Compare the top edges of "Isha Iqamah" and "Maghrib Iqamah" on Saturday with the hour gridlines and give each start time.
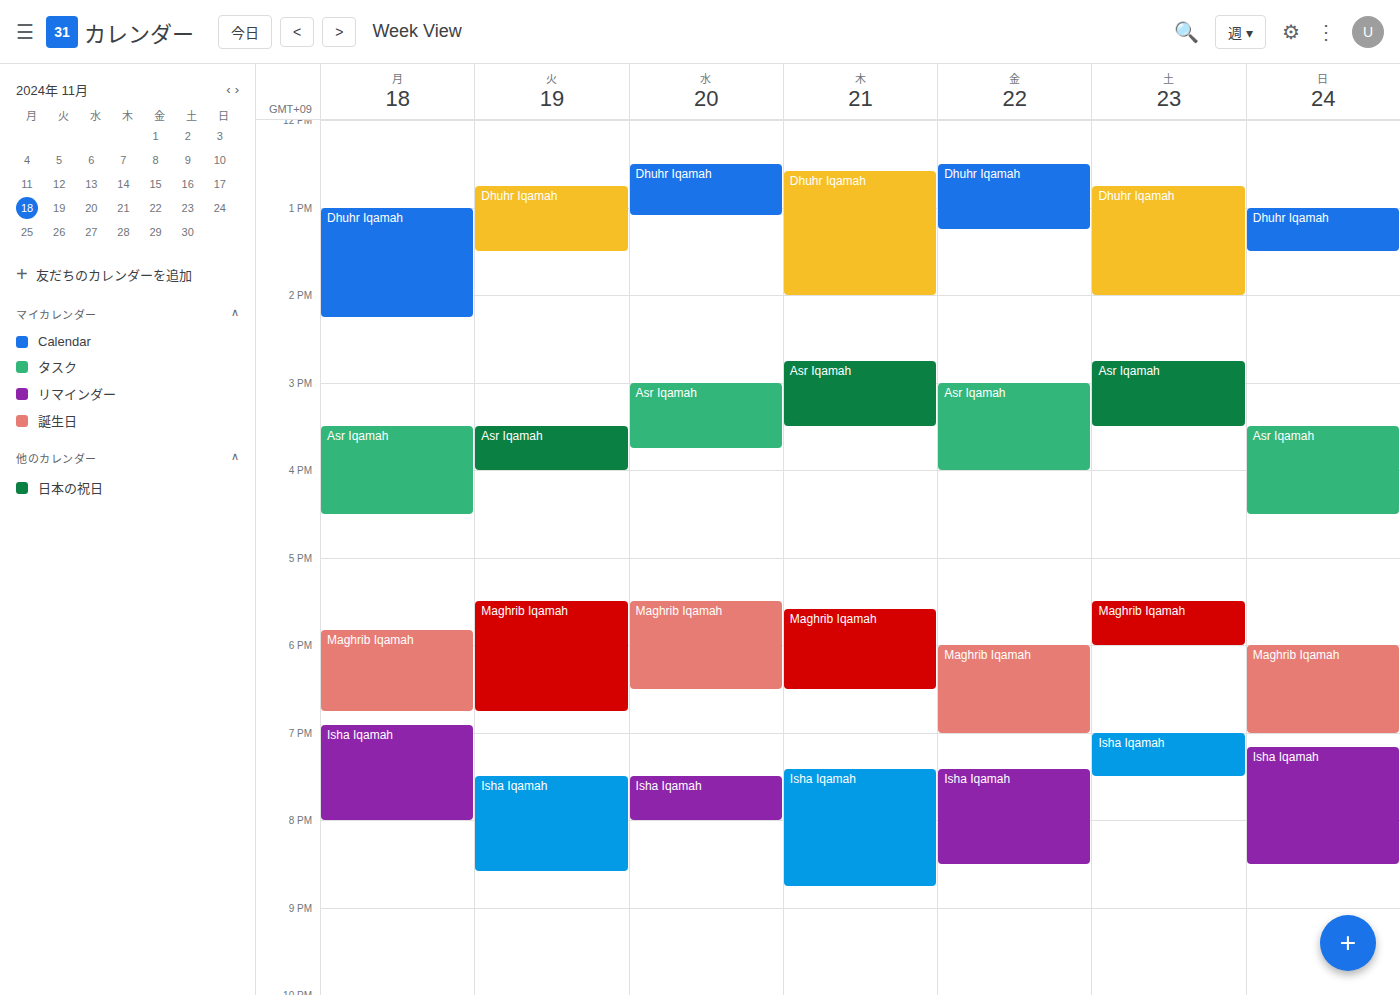
"Isha Iqamah": 7:00 PM, exactly on the 7 PM line. "Maghrib Iqamah": 5:30 PM, halfway between the 5 PM and 6 PM lines.